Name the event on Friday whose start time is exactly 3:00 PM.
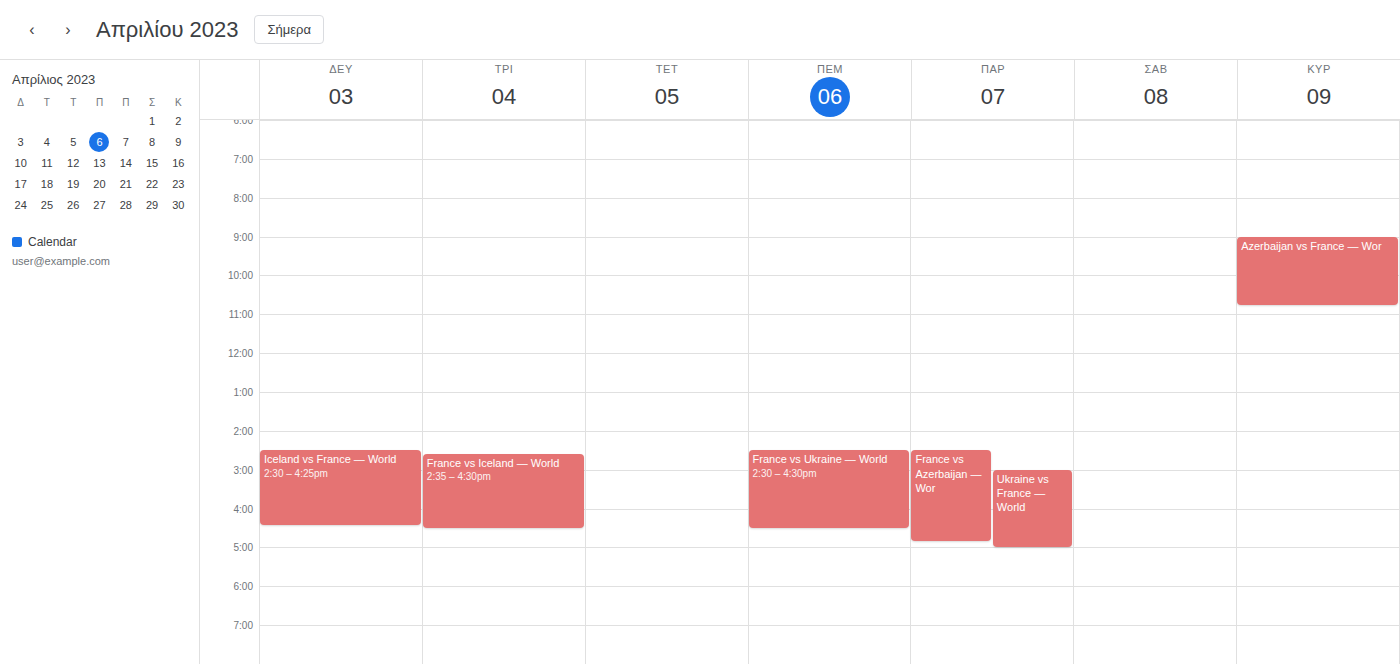
"Ukraine vs France — World"